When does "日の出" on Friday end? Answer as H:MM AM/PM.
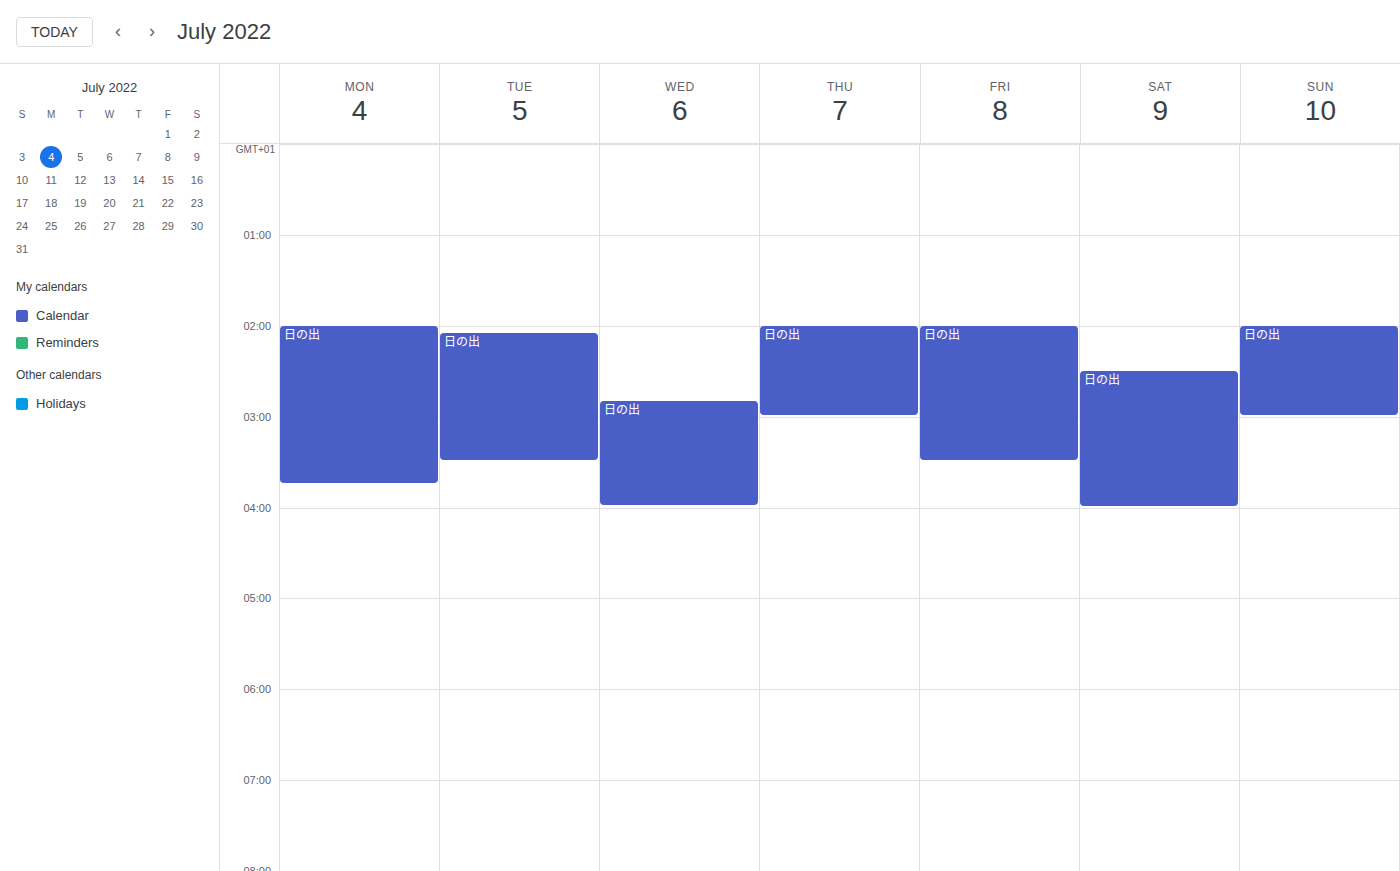
3:30 AM